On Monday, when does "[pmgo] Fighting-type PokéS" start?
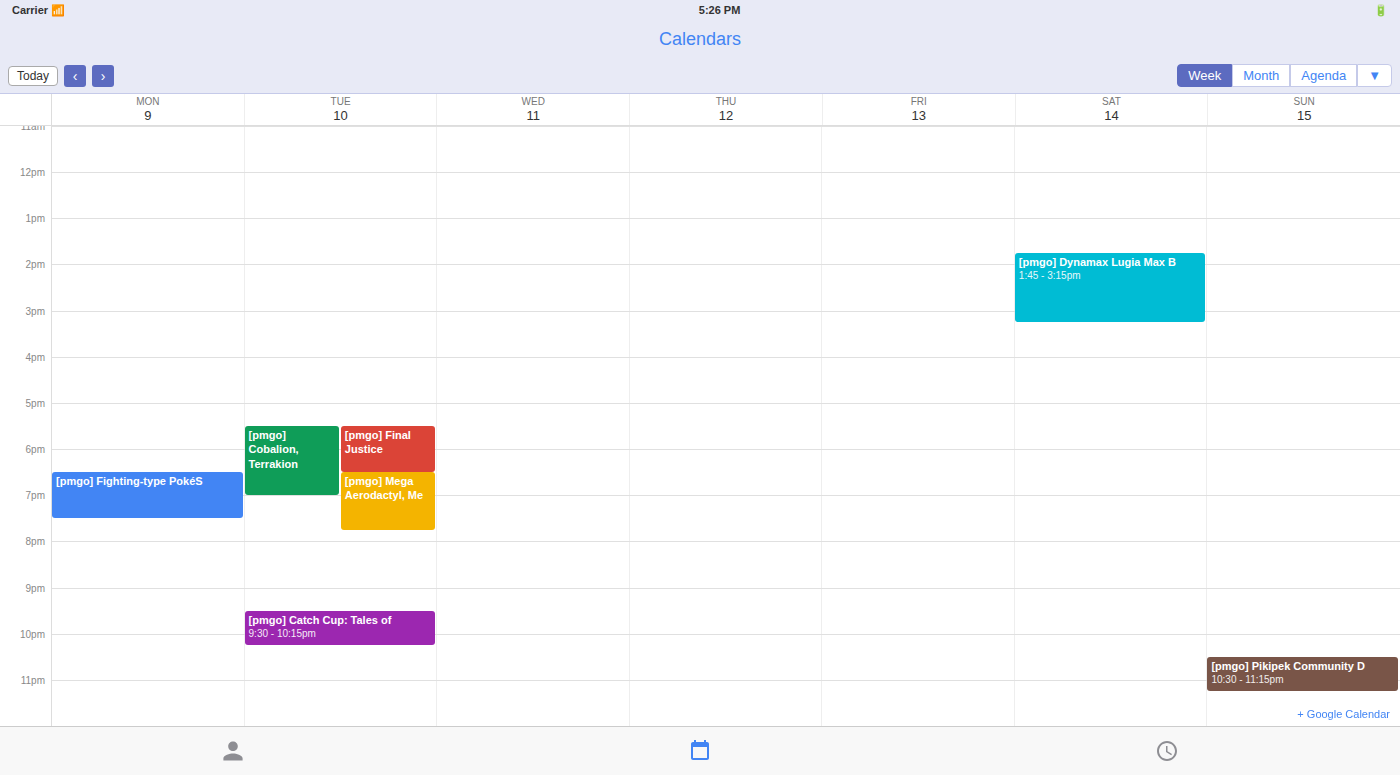
6:30 PM